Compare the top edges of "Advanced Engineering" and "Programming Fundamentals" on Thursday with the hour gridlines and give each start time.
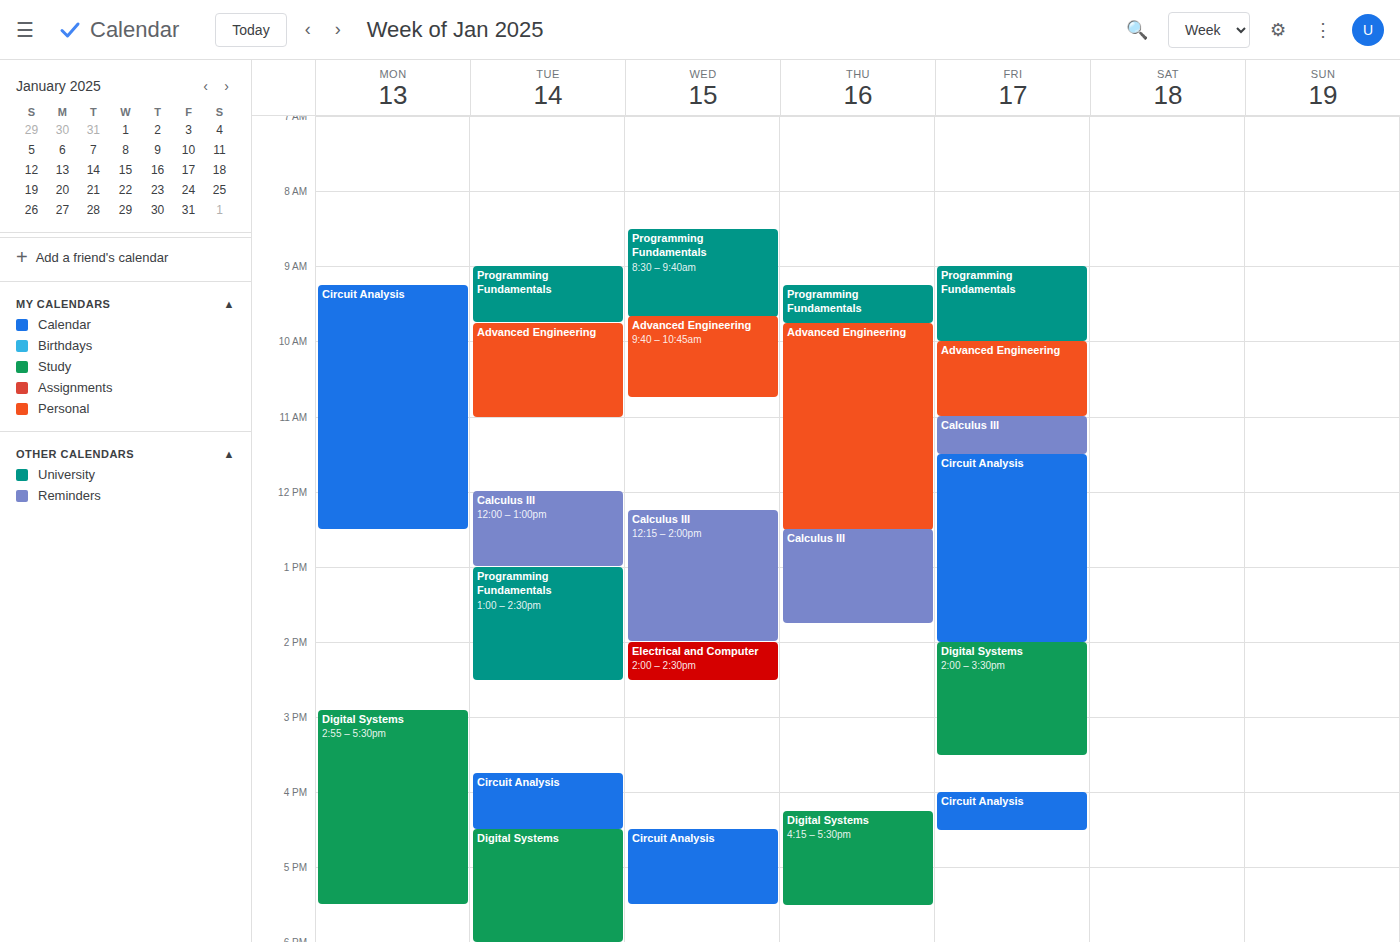
"Advanced Engineering": 9:45 AM, neither: three quarters of the way from the 9 AM line to the 10 AM line. "Programming Fundamentals": 9:15 AM, neither: a quarter of the way from the 9 AM line to the 10 AM line.